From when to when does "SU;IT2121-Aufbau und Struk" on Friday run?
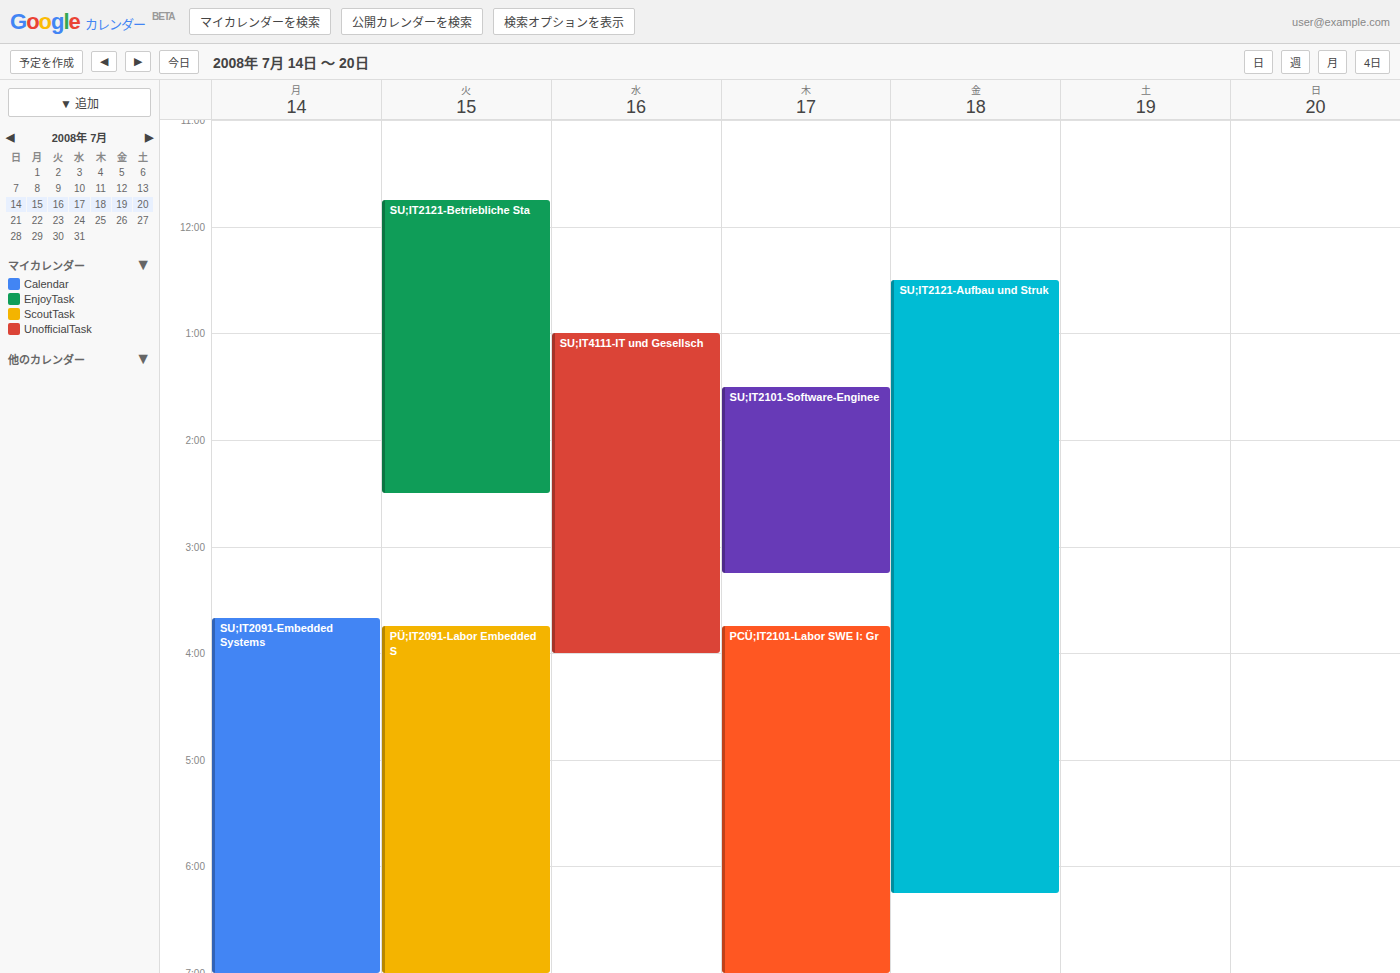
12:30 PM to 6:15 PM